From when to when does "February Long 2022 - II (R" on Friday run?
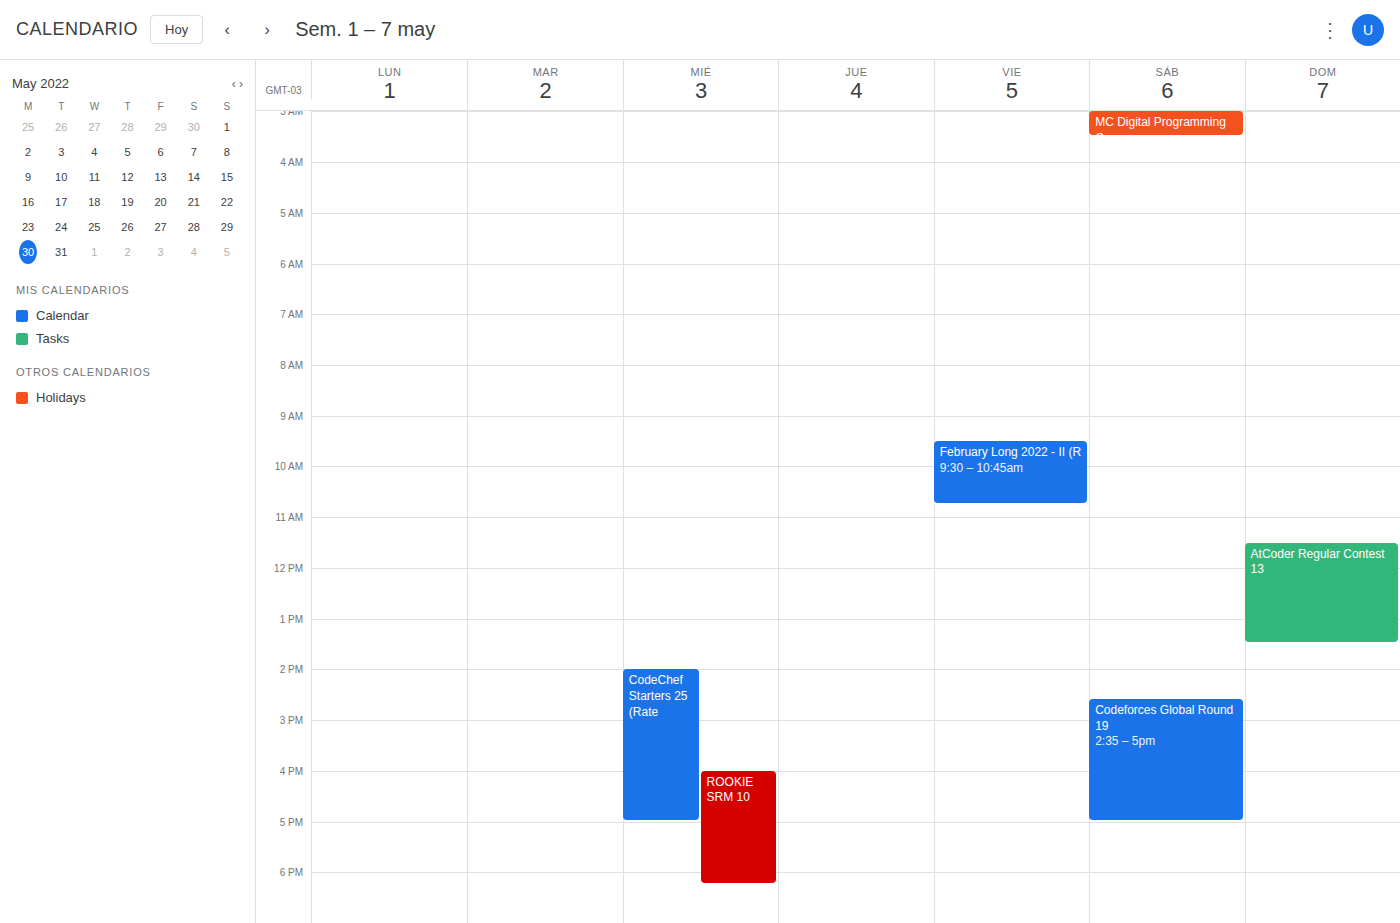
9:30 AM to 10:45 AM